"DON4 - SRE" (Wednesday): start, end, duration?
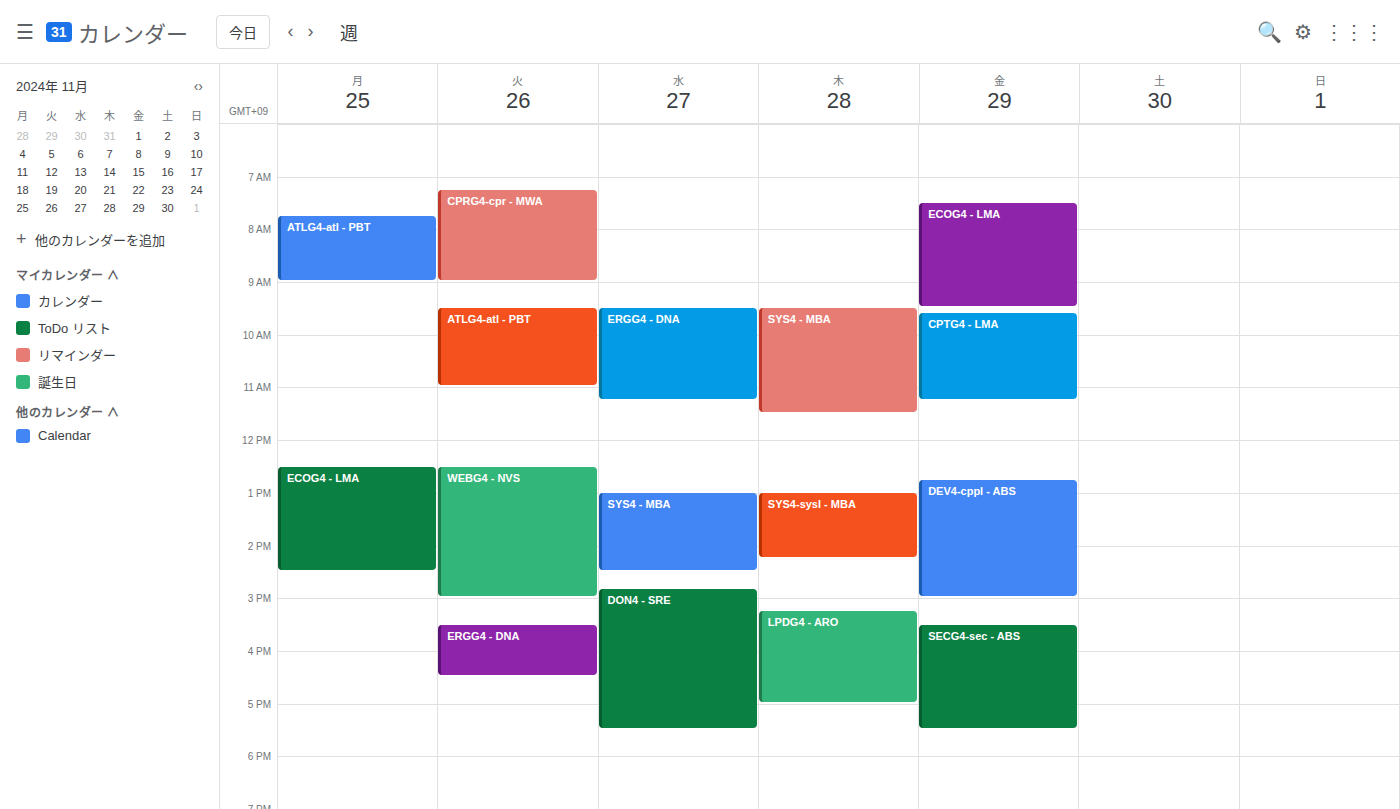
2:50 PM to 5:30 PM, 2 hours 40 minutes